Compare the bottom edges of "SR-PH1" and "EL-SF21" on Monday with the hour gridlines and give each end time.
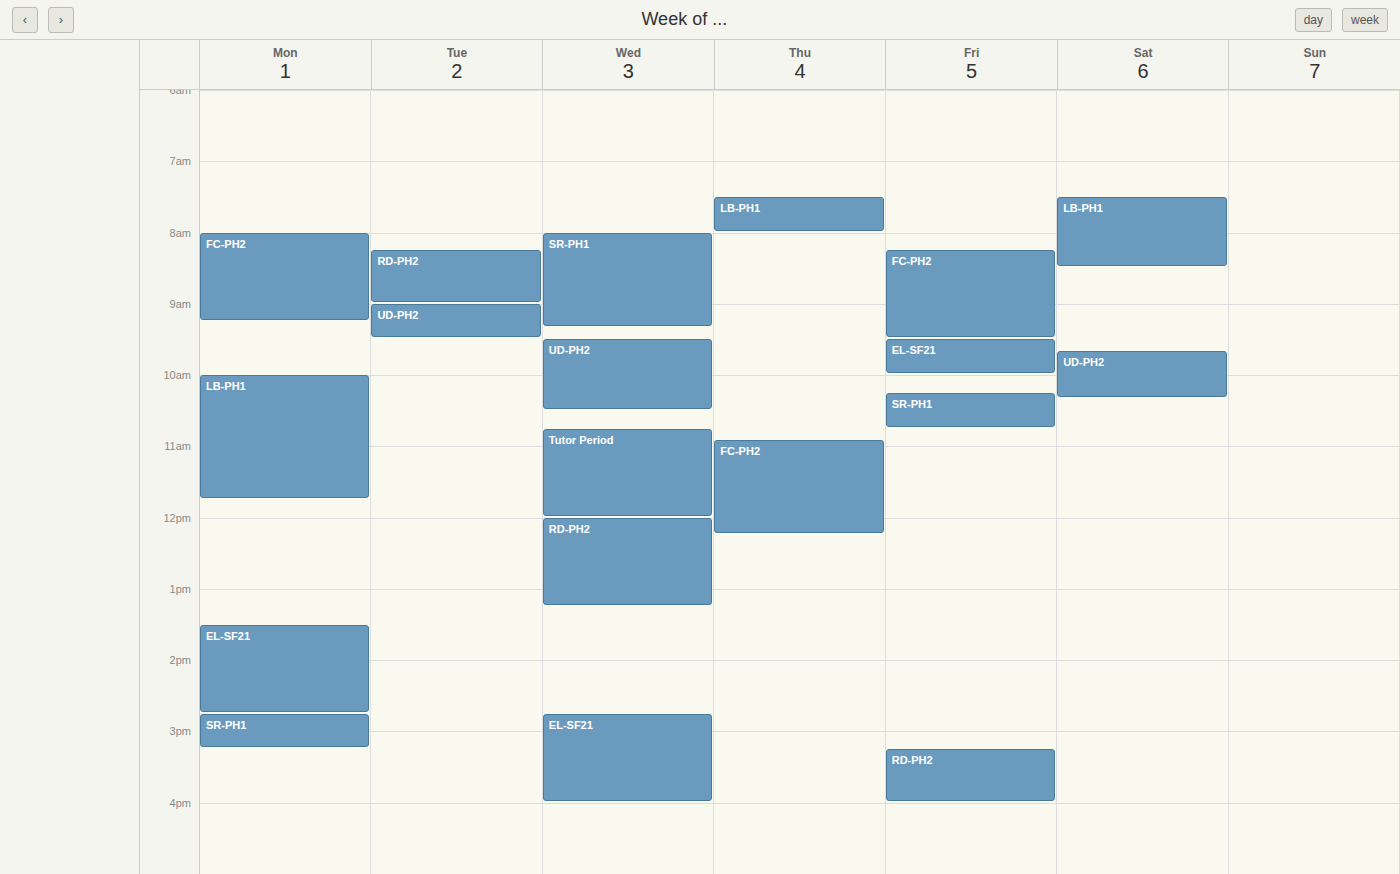
"SR-PH1": 3:15 PM, neither: a quarter of the way from the 3 PM line to the 4 PM line. "EL-SF21": 2:45 PM, neither: three quarters of the way from the 2 PM line to the 3 PM line.